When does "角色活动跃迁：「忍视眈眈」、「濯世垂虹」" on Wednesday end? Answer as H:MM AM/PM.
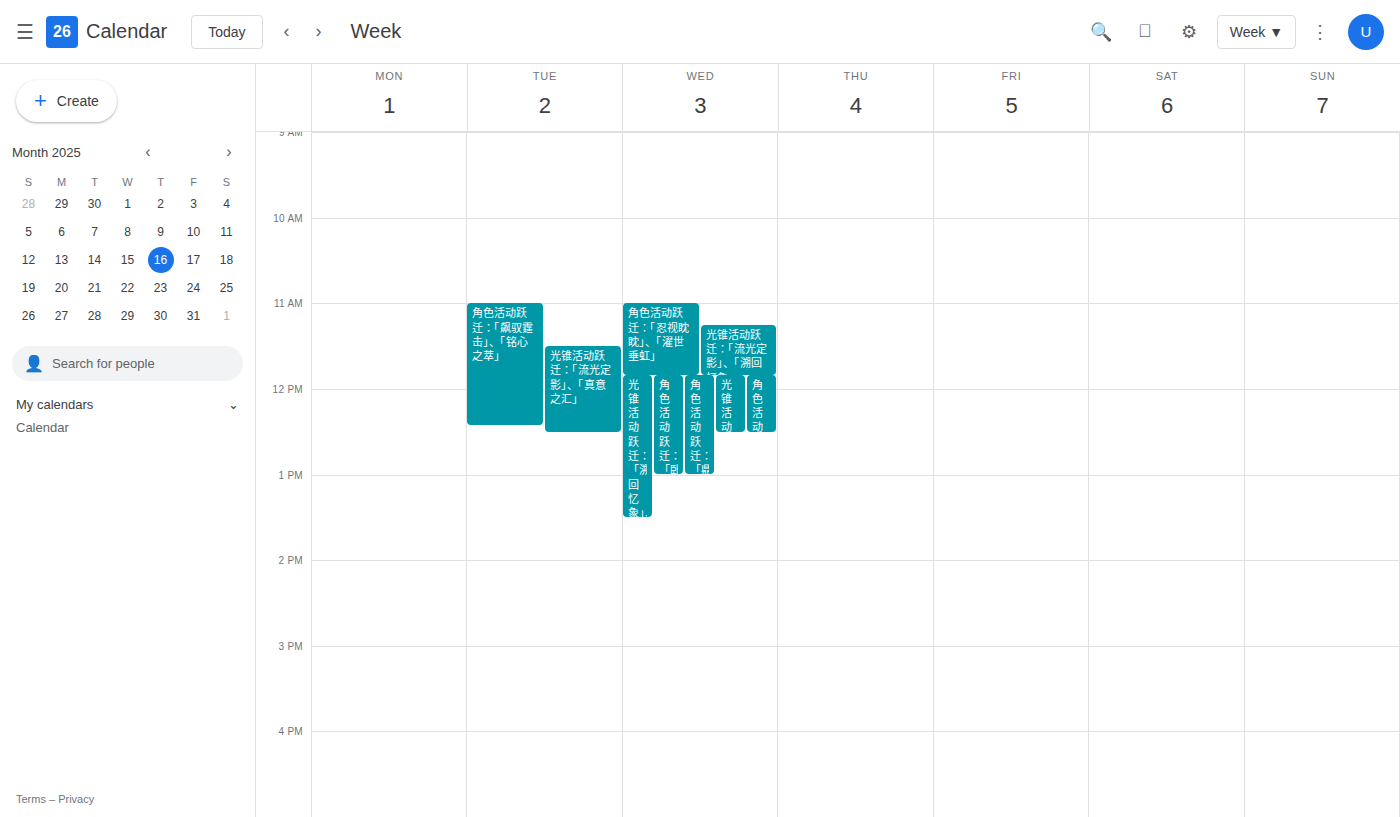
11:50 AM